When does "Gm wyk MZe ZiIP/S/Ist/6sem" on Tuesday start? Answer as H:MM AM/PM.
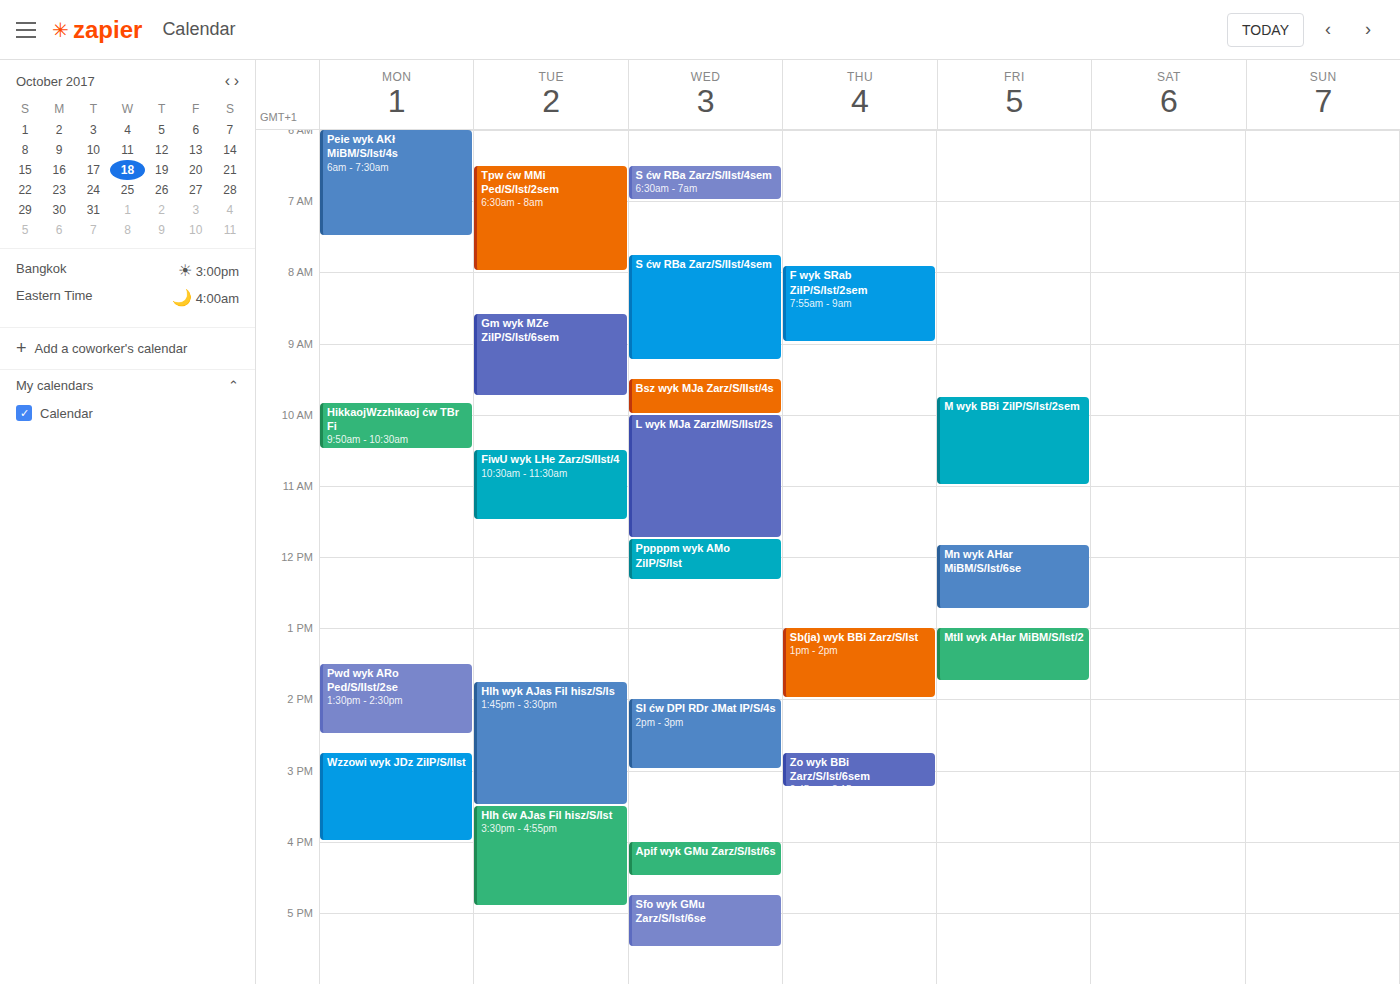
8:35 AM